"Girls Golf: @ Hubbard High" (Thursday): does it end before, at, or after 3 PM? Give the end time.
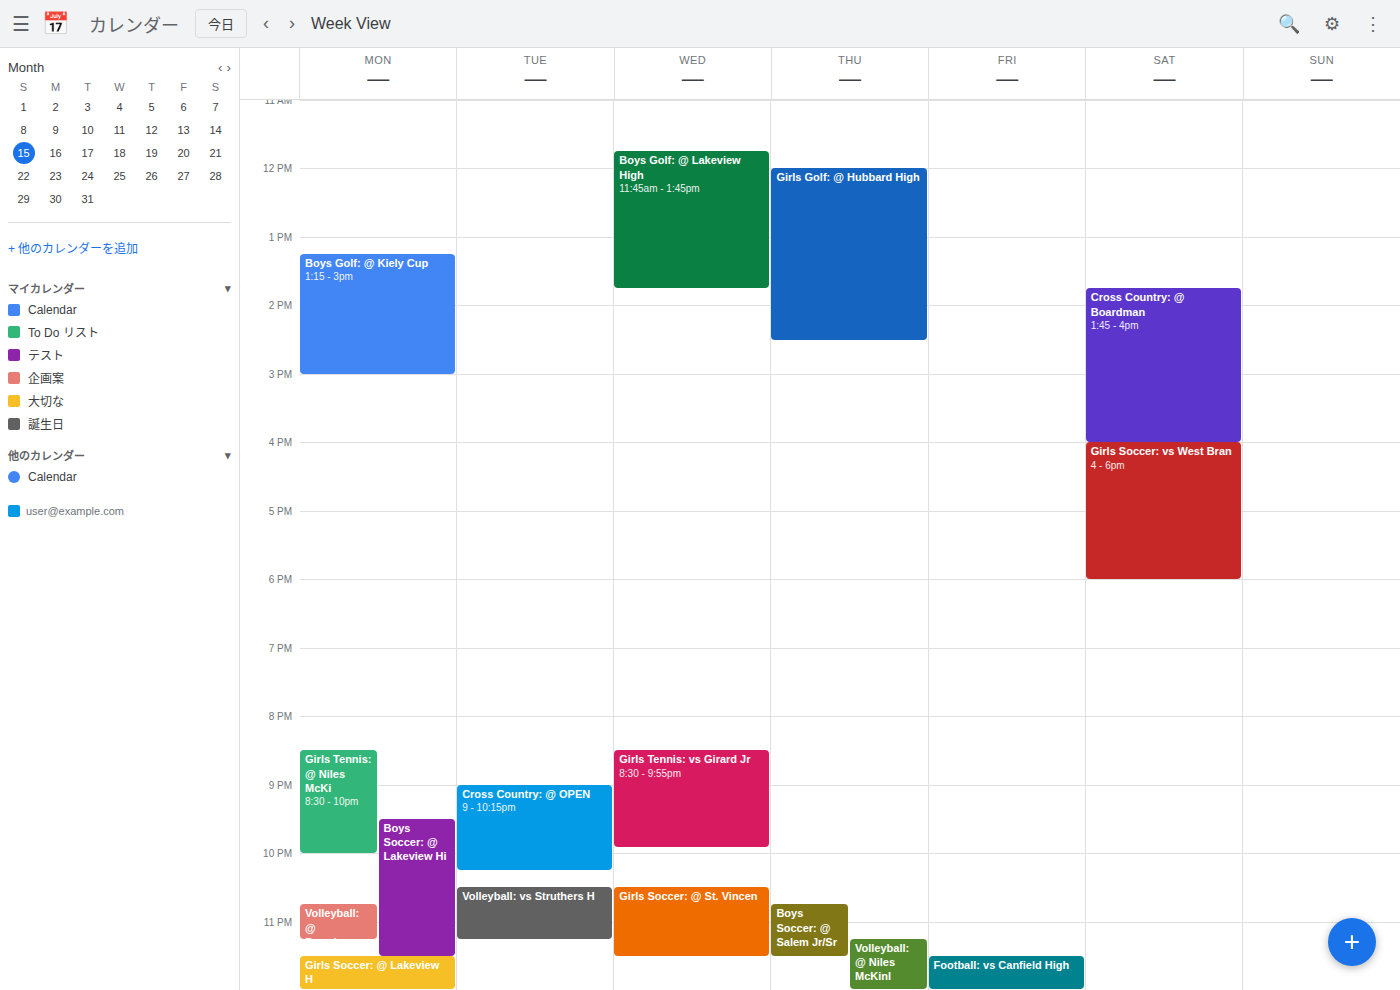
2:30 PM -- before 3 PM, 30 minutes above the 3 PM line.